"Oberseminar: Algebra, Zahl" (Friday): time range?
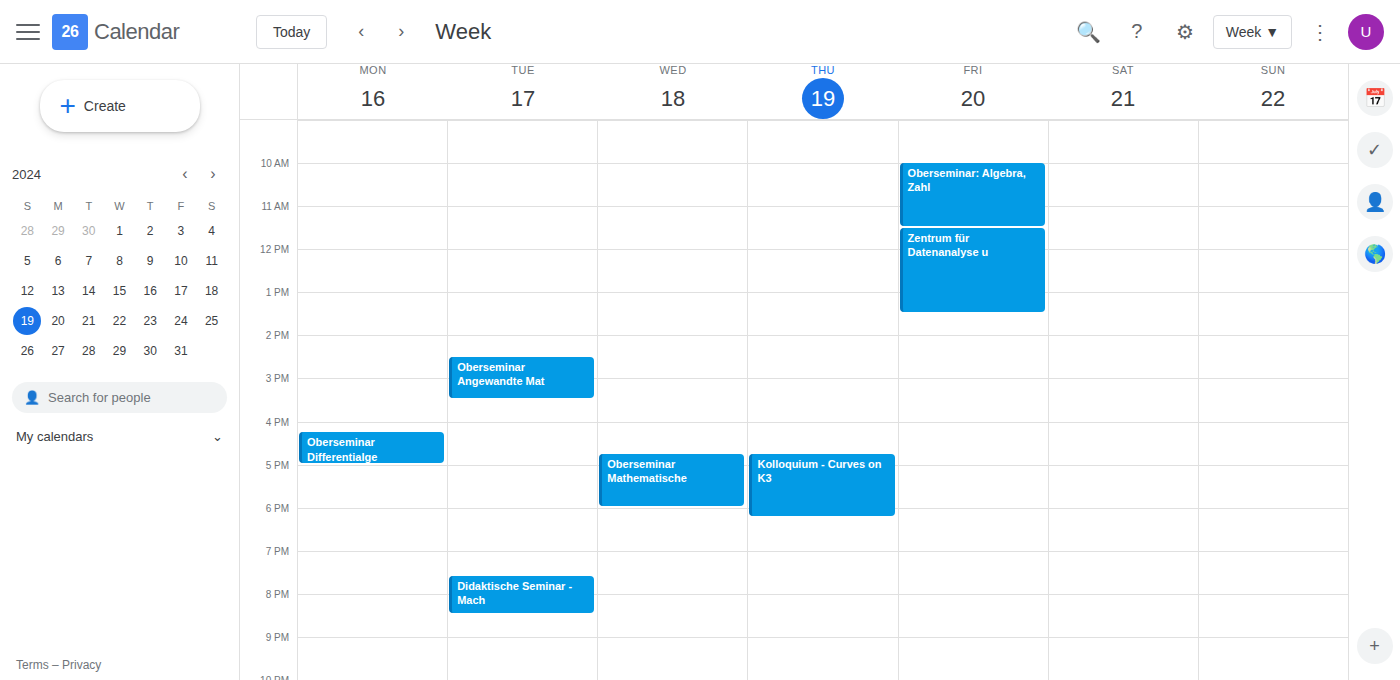
10:00 AM to 11:30 AM